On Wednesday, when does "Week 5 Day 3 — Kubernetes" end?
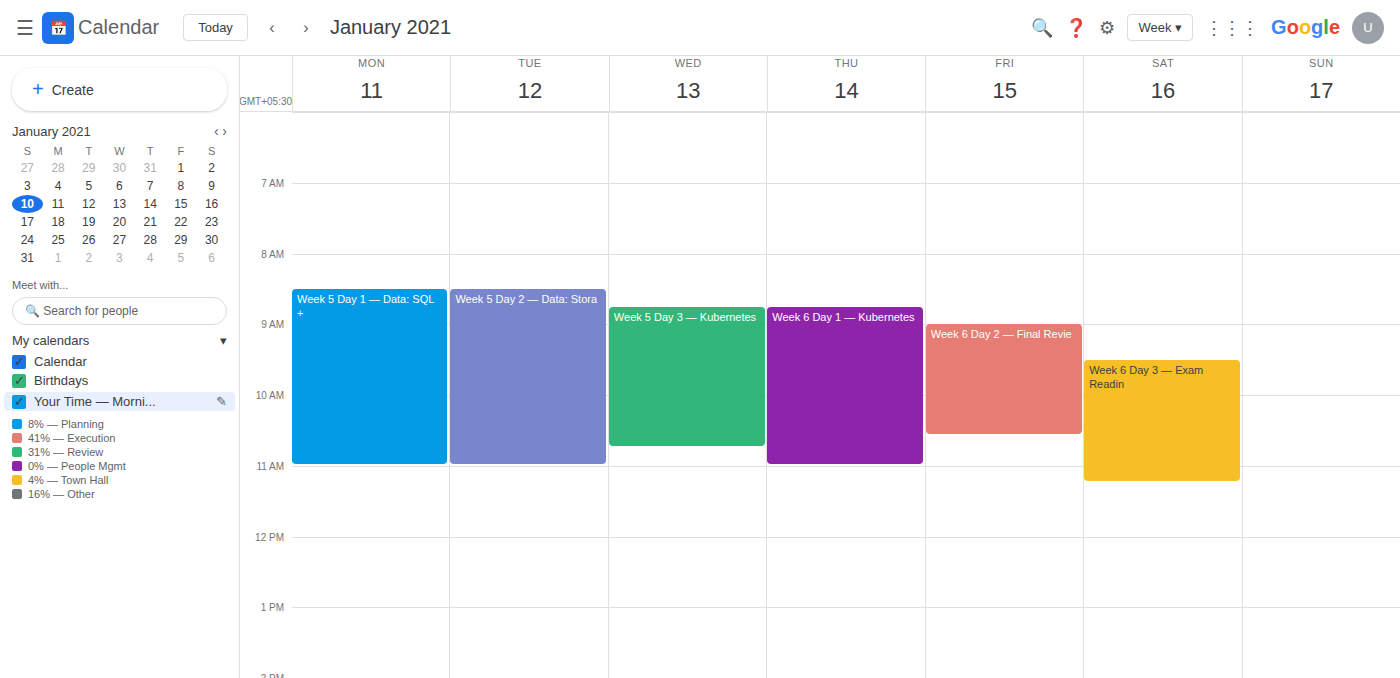
10:45 AM